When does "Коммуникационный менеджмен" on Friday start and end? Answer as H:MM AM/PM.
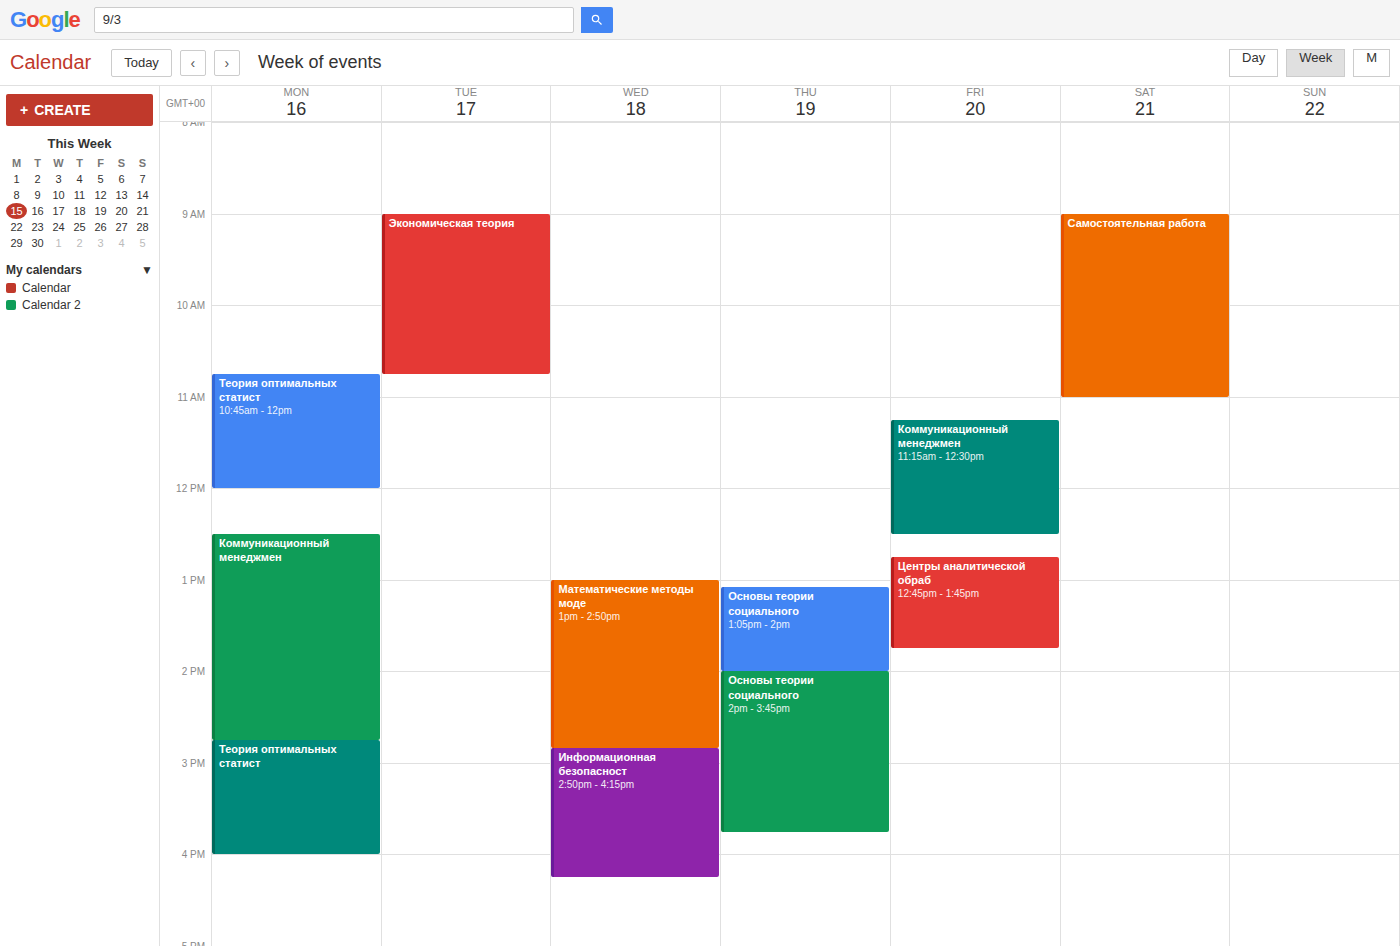
11:15 AM to 12:30 PM